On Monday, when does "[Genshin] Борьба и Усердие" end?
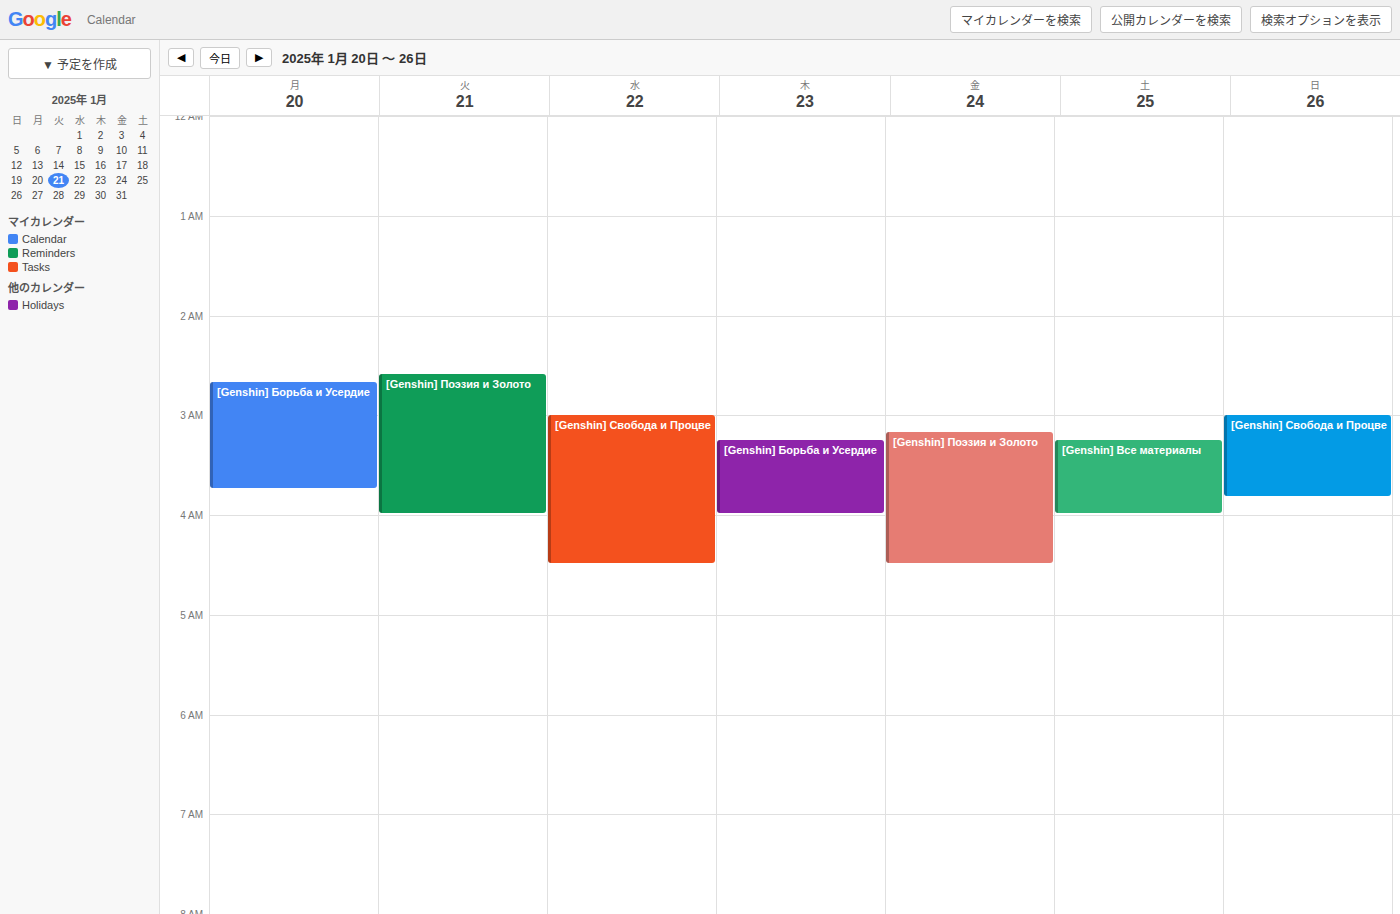
3:45 AM